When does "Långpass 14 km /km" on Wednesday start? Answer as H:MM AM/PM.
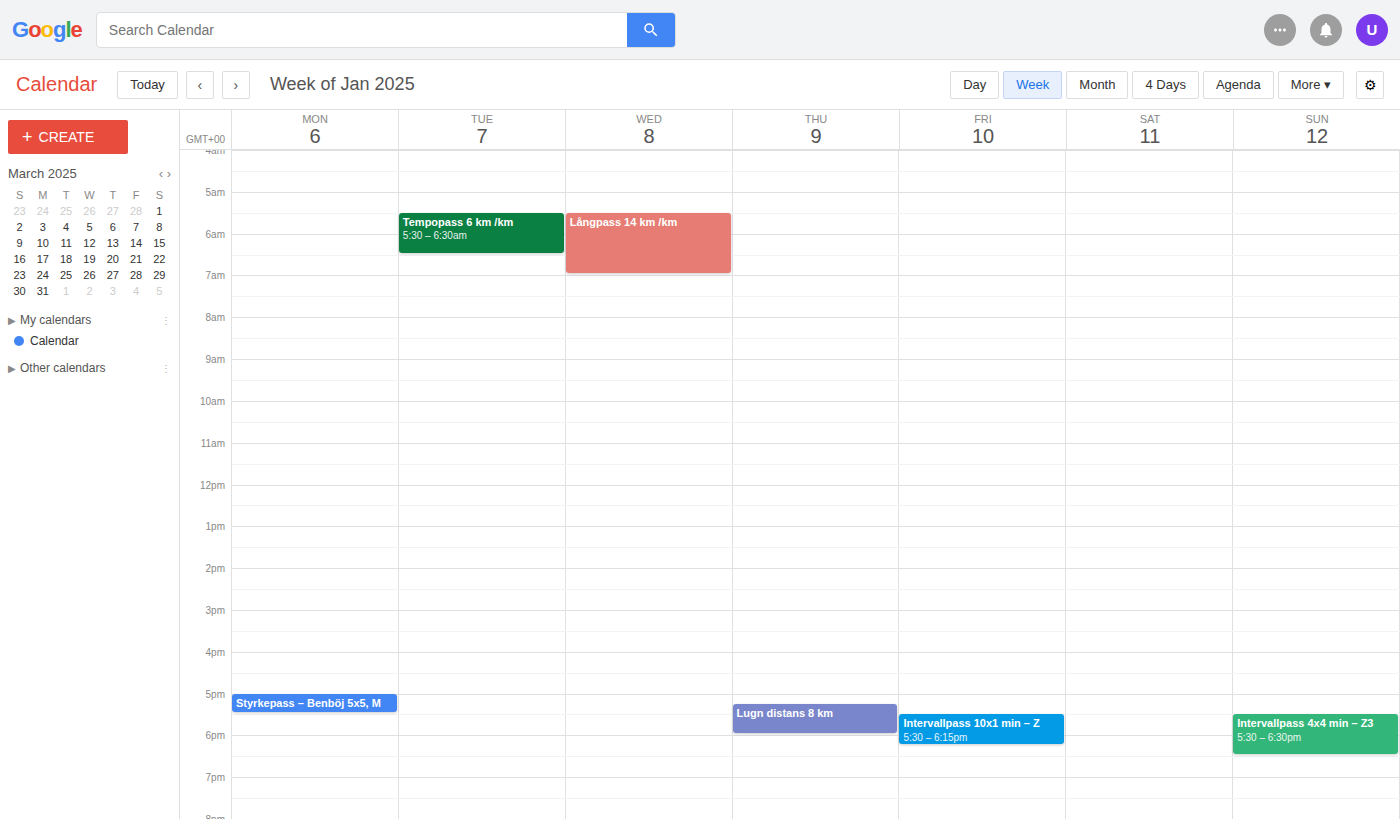
5:30 AM